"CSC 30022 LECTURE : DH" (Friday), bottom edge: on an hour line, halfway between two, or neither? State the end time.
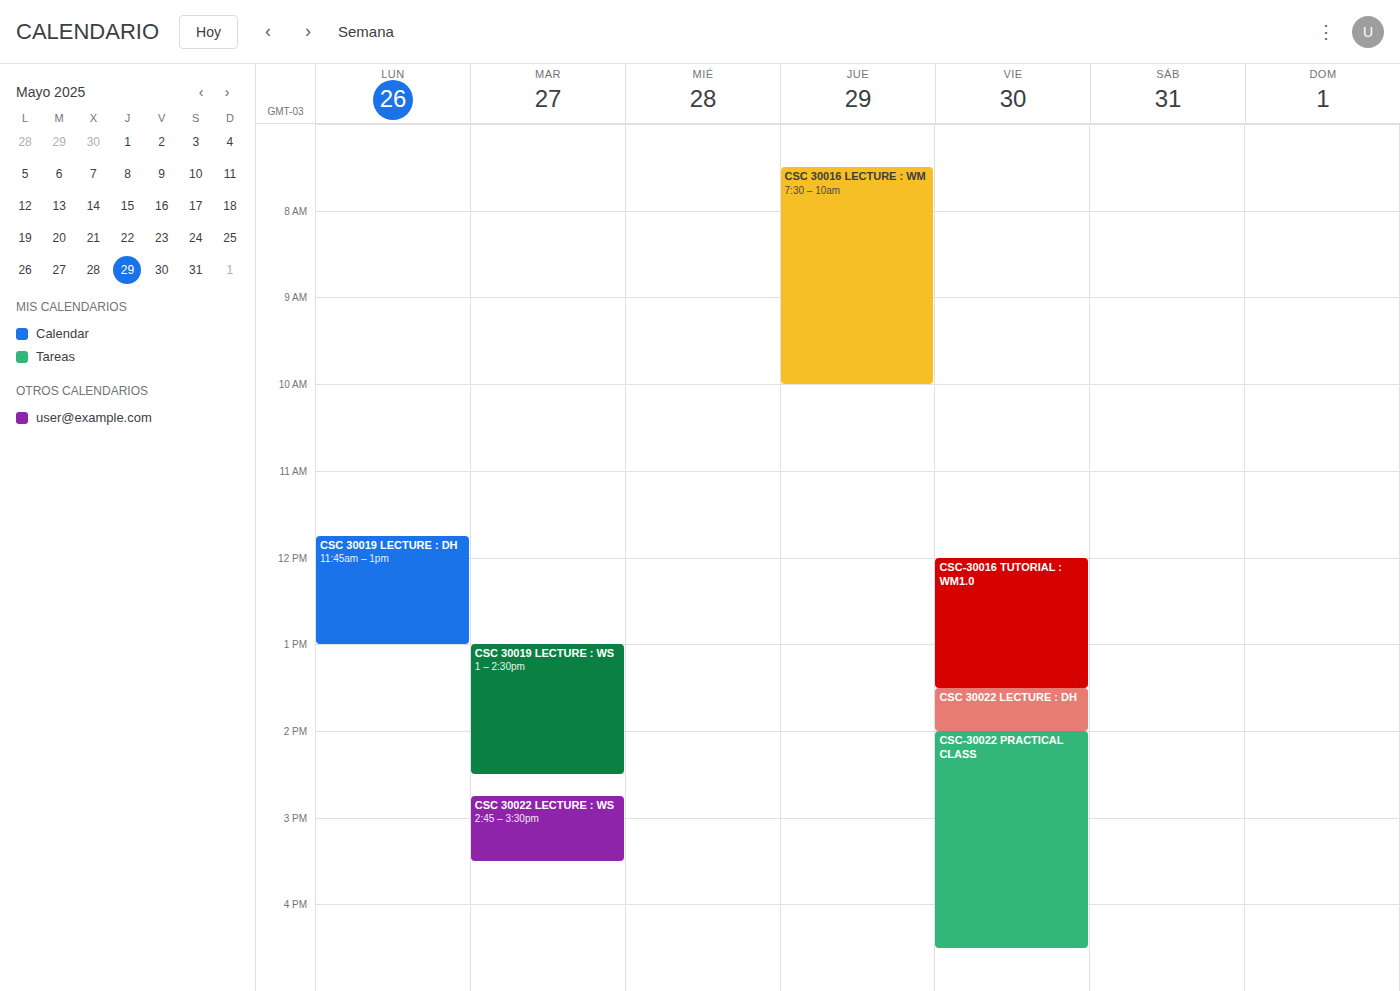
2:00 PM -- exactly on the 2 PM line.